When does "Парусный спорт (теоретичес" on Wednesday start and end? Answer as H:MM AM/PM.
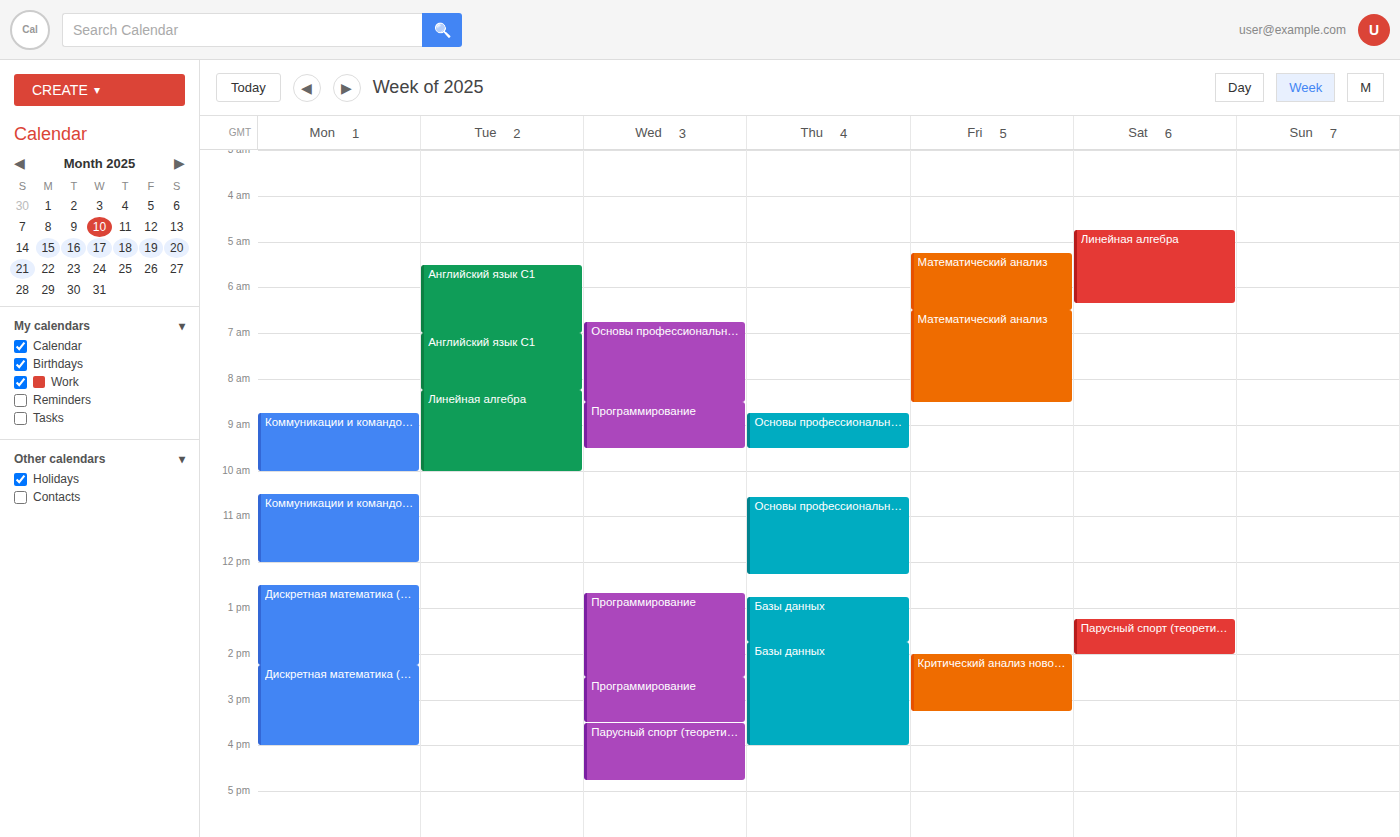
3:30 PM to 4:45 PM